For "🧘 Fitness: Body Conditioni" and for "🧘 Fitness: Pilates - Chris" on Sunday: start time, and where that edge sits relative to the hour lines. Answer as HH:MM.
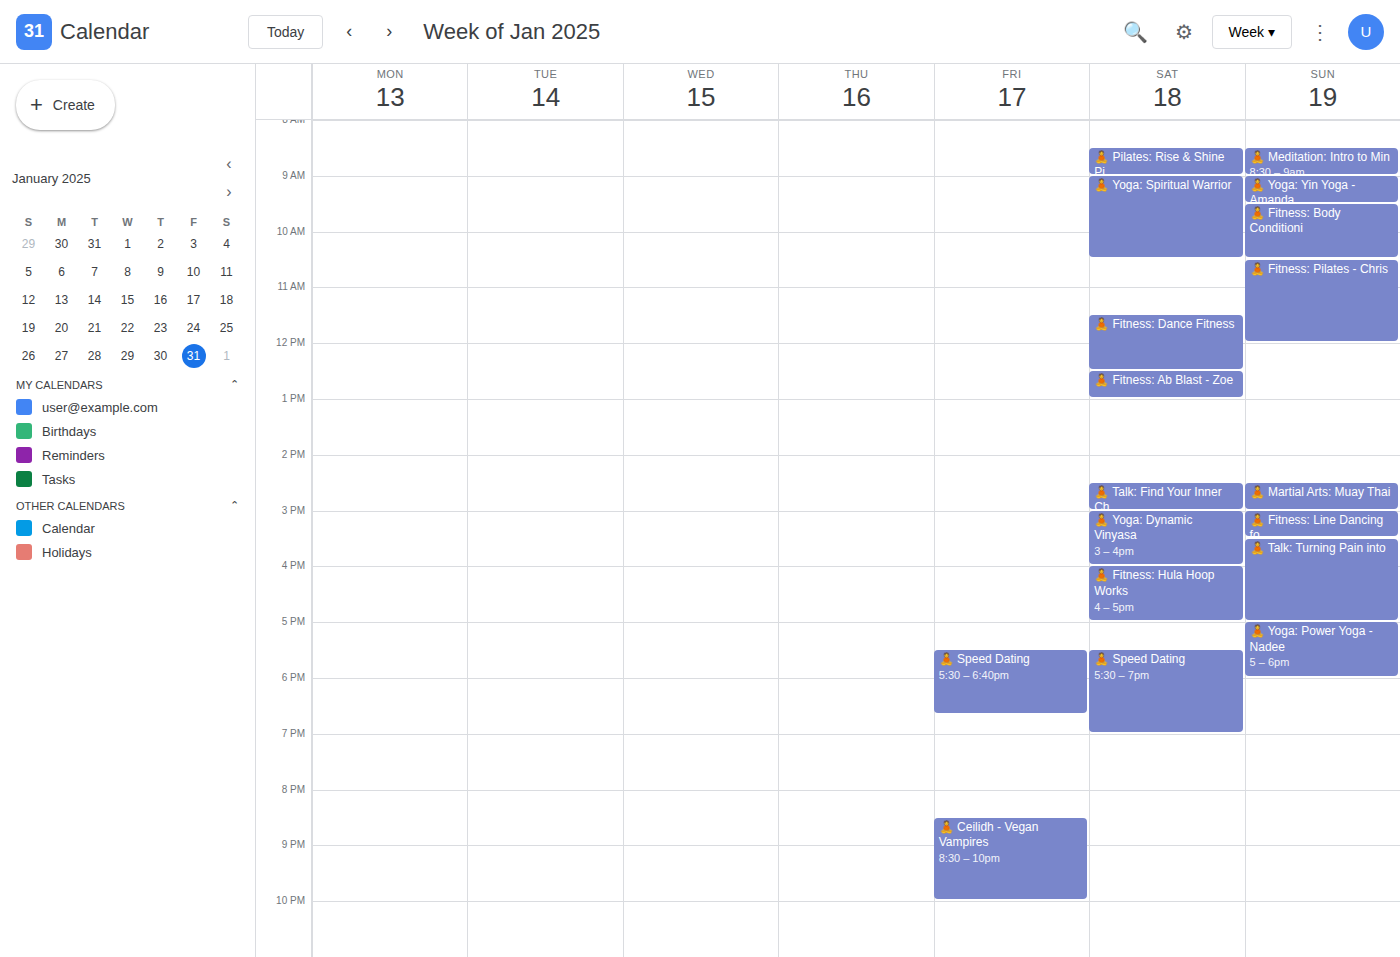
"🧘 Fitness: Body Conditioni": 09:30, halfway between the 09:00 and 10:00 lines. "🧘 Fitness: Pilates - Chris": 10:30, halfway between the 10:00 and 11:00 lines.